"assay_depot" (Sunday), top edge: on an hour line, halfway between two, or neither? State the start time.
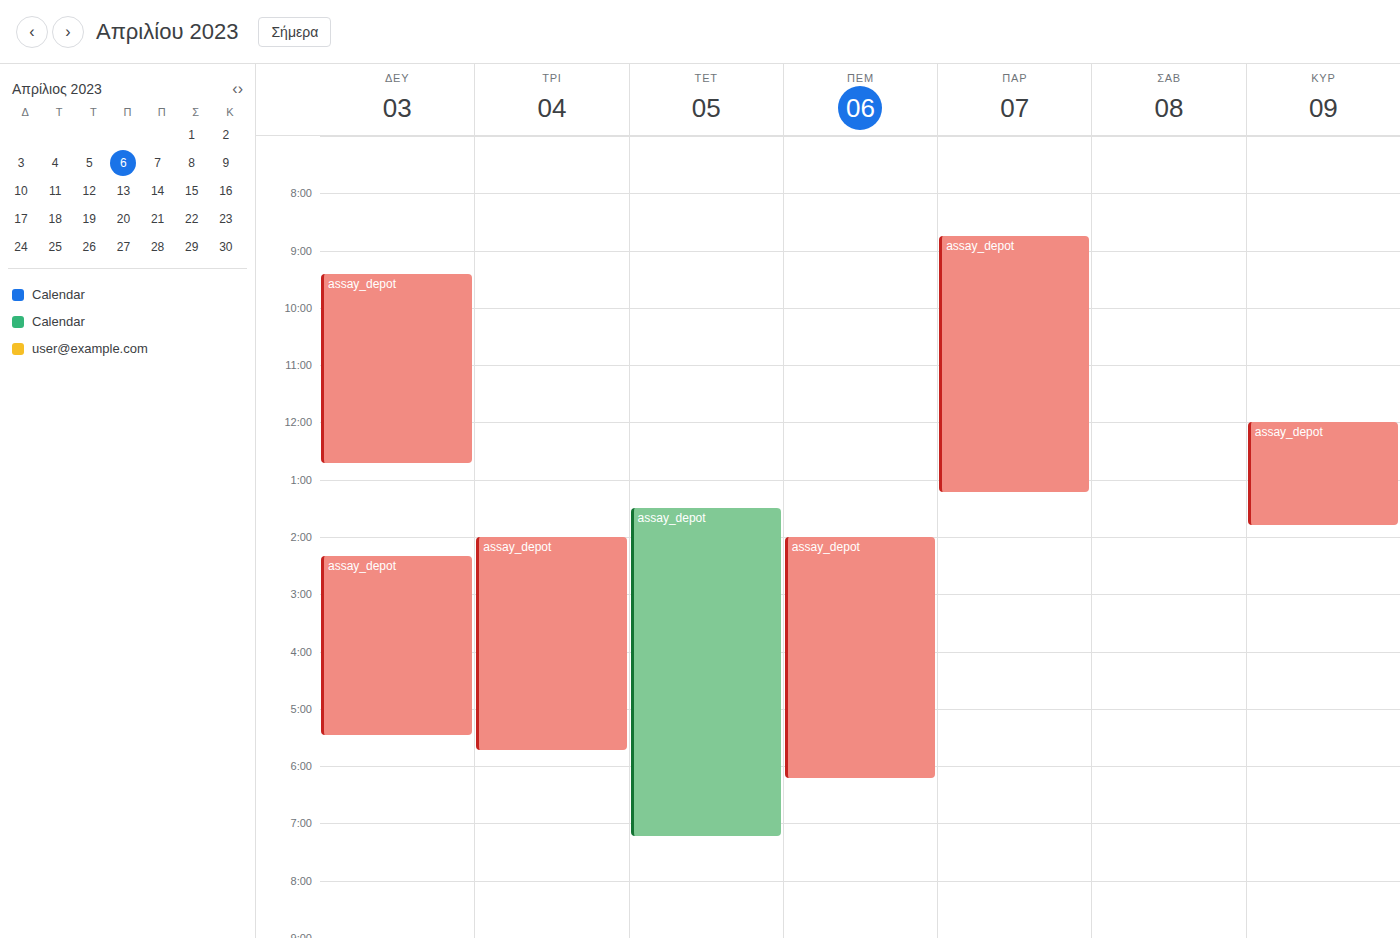
12:00 PM -- exactly on the 12 PM line.